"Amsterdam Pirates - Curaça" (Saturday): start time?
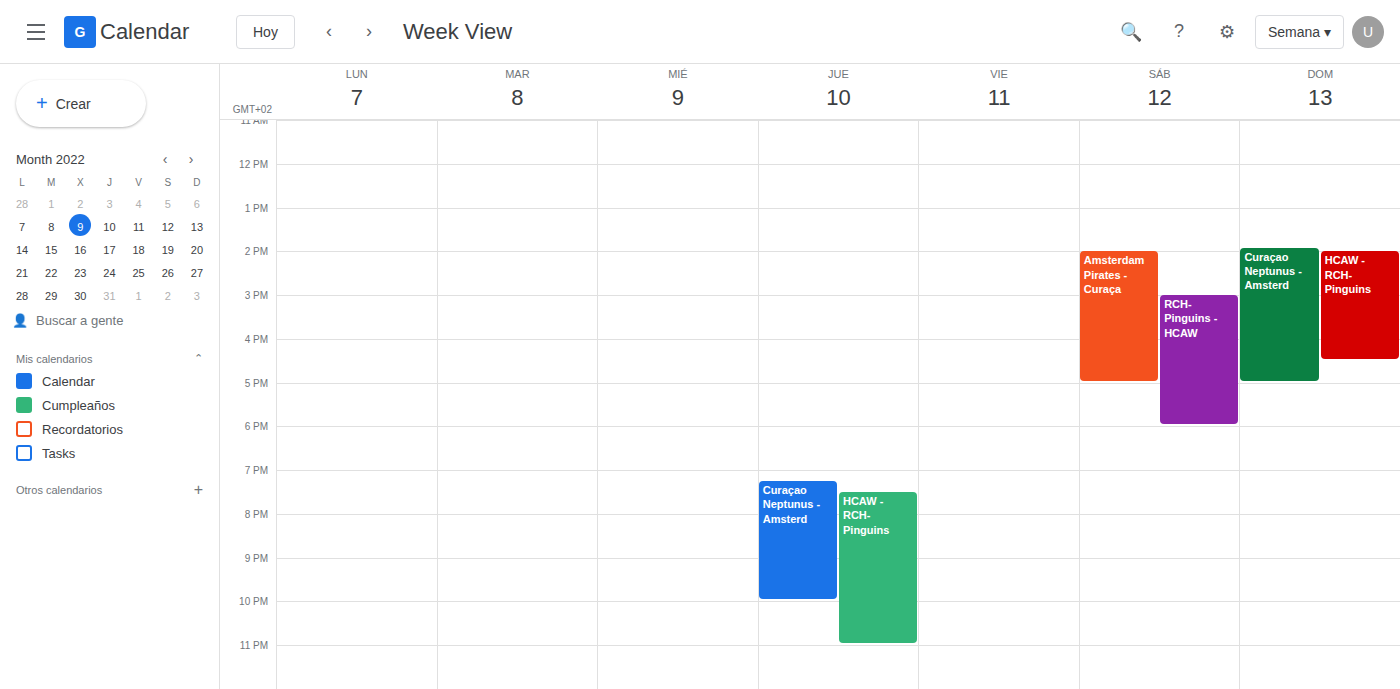
2:00 PM